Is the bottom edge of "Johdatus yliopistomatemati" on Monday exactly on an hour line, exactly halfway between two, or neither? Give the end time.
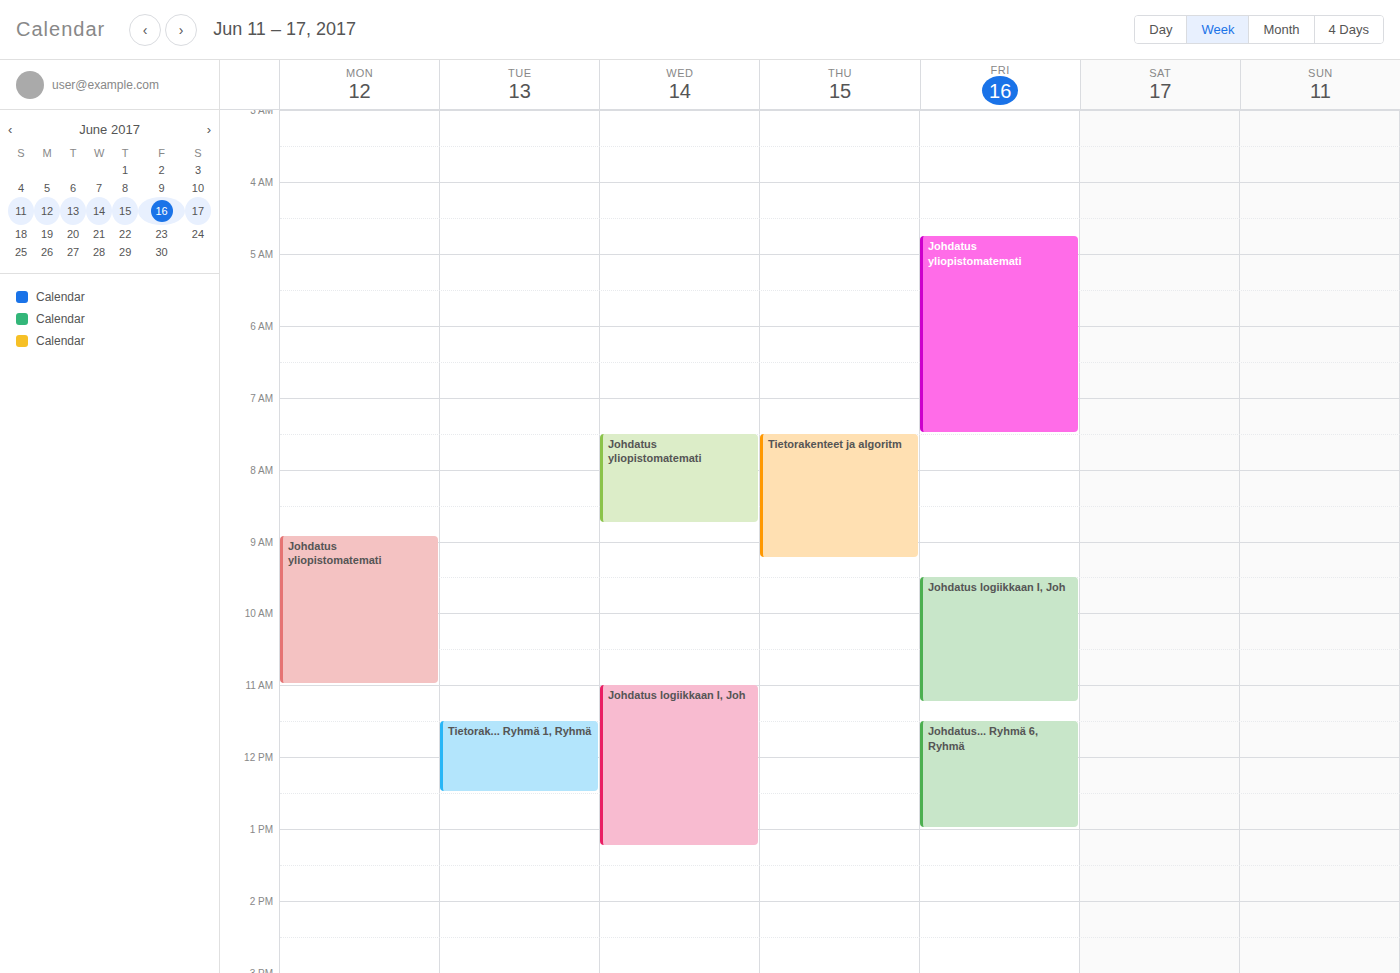
11:00 AM -- exactly on the 11 AM line.